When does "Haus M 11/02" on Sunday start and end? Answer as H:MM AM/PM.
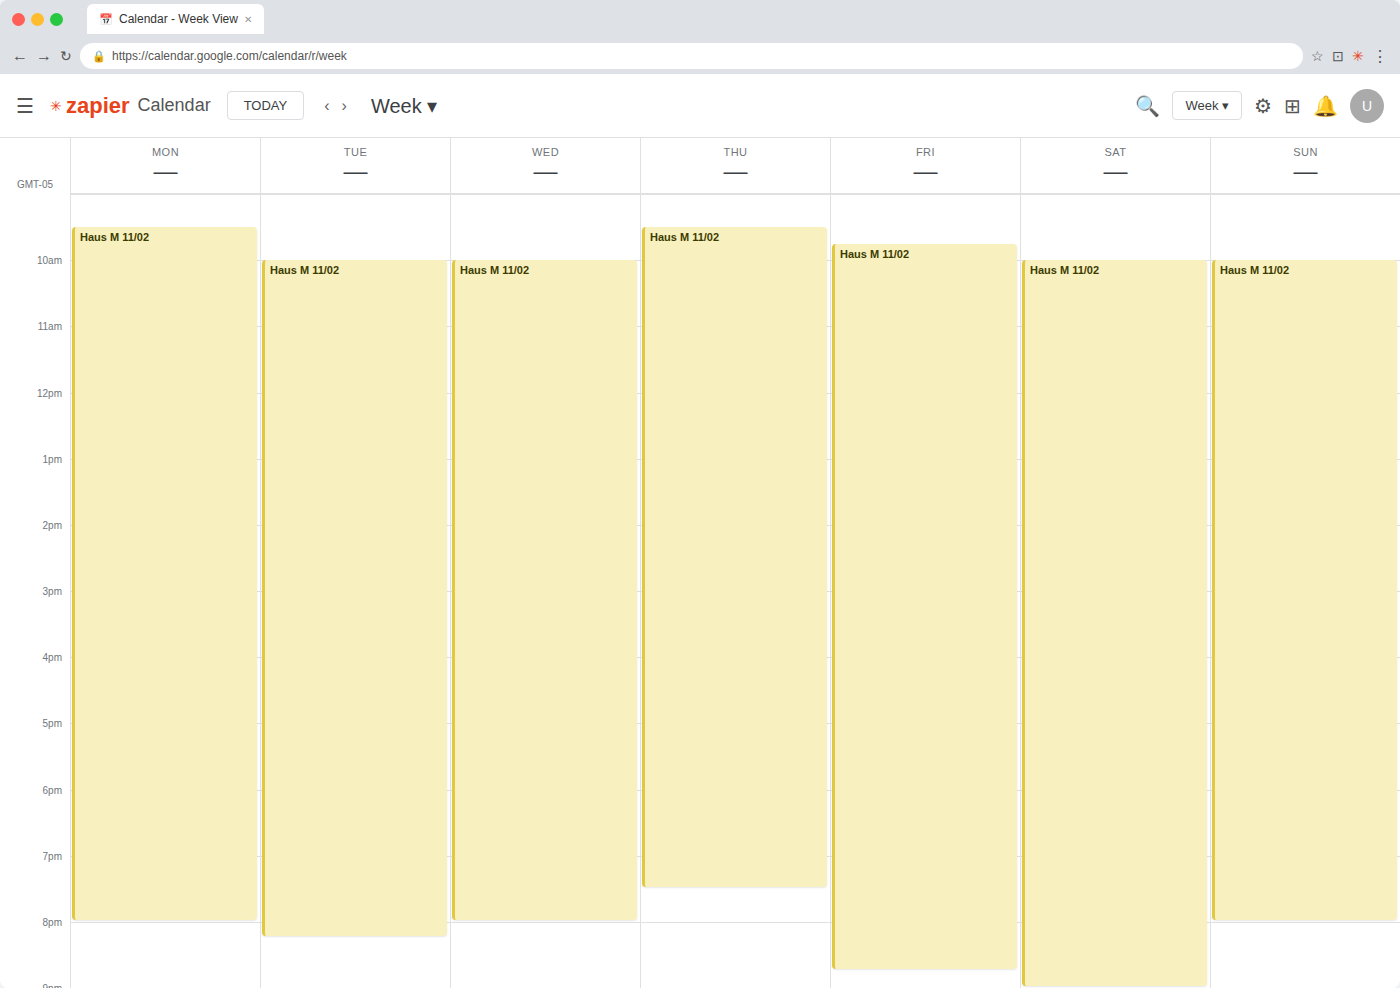
10:00 AM to 8:00 PM